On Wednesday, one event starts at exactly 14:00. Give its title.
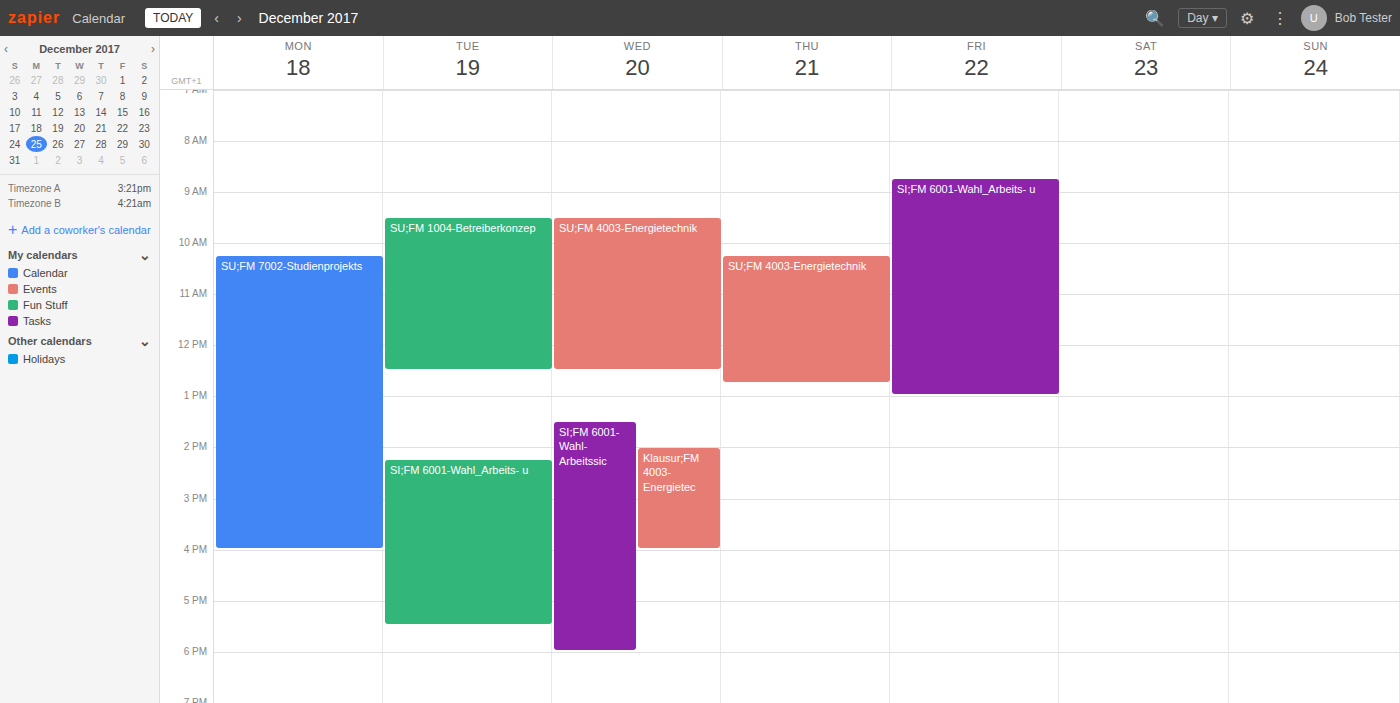
"Klausur;FM 4003-Energietec"